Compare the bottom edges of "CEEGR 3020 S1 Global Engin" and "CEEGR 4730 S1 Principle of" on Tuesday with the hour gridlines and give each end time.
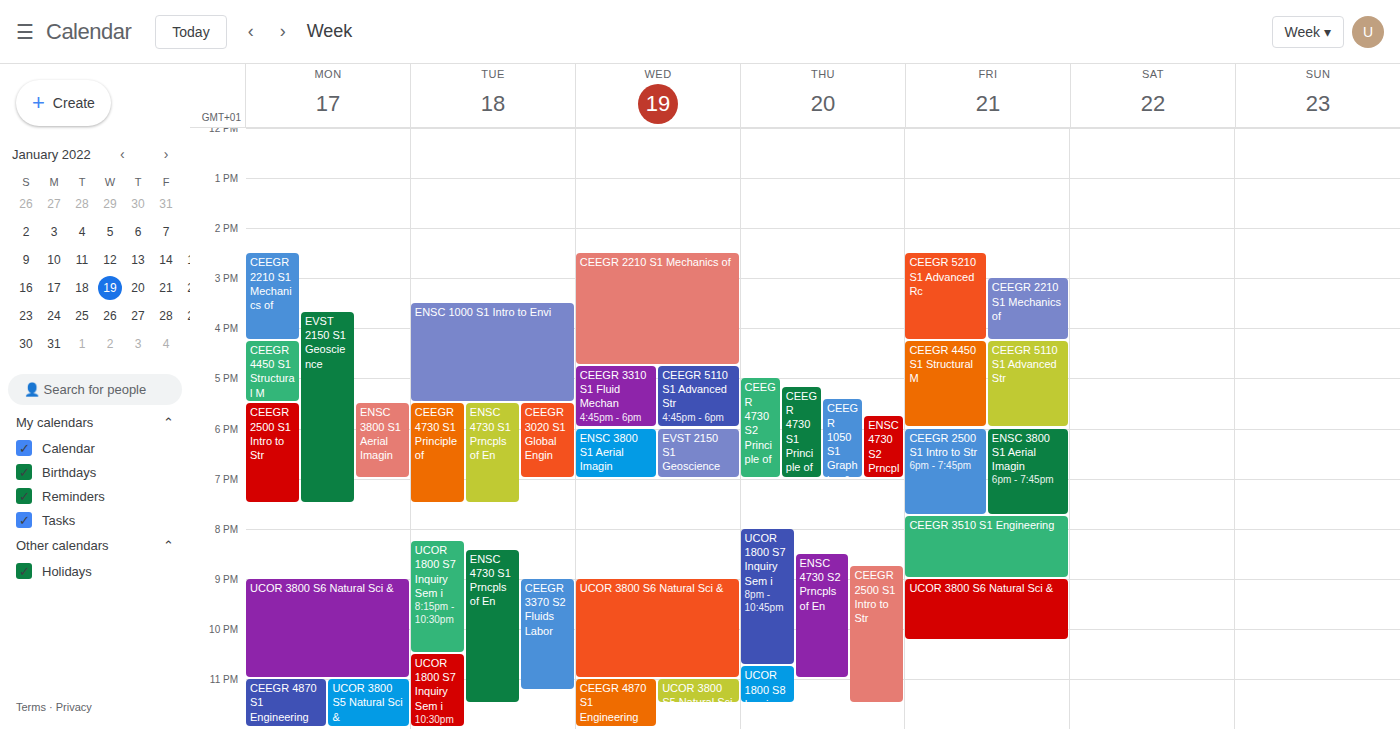
"CEEGR 3020 S1 Global Engin": 7:00 PM, exactly on the 7 PM line. "CEEGR 4730 S1 Principle of": 7:30 PM, halfway between the 7 PM and 8 PM lines.